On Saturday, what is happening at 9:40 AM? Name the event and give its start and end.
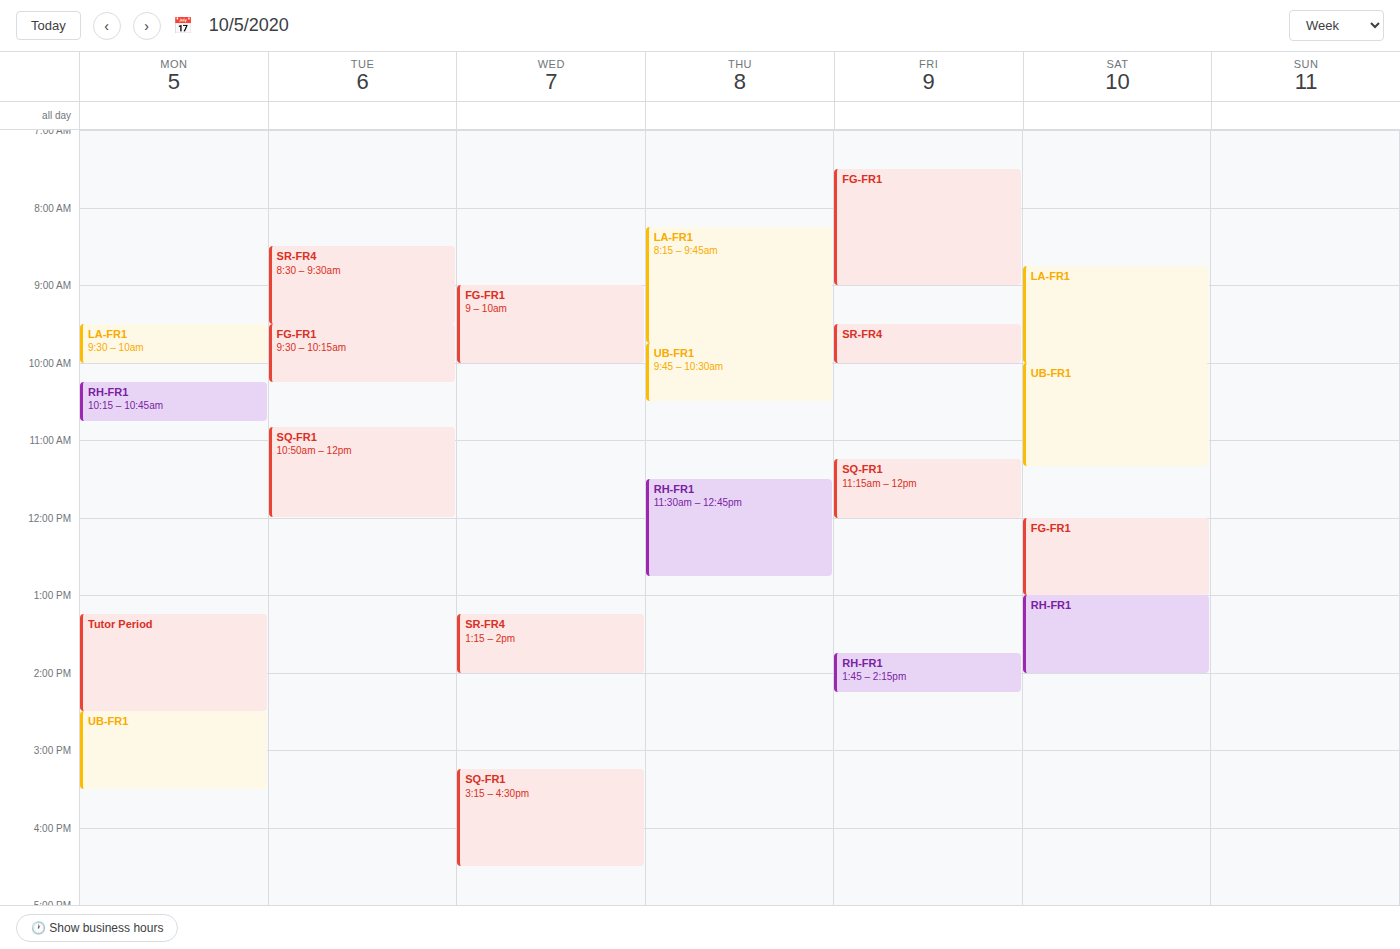
"LA-FR1", 8:45 AM to 10:00 AM